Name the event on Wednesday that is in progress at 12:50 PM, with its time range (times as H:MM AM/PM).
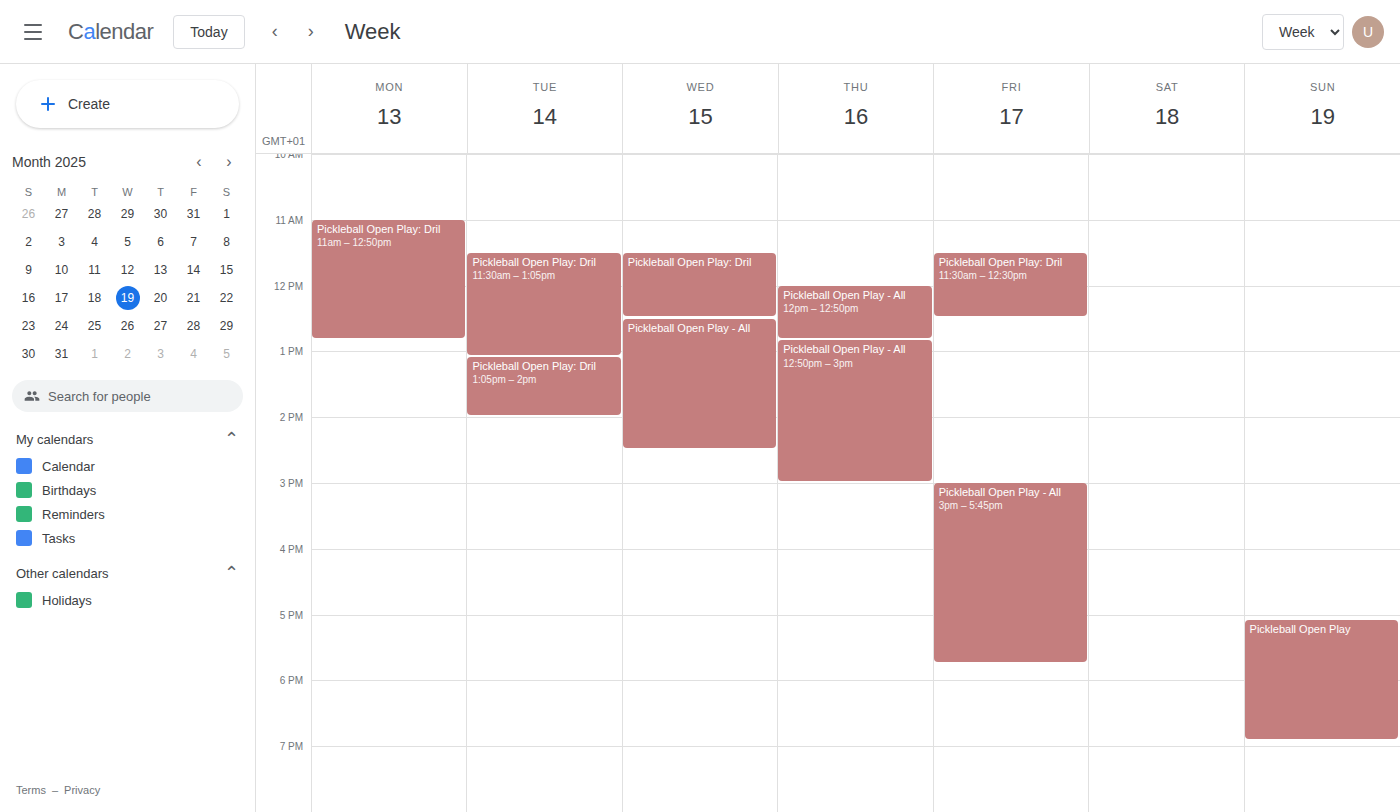
"Pickleball Open Play - All", 12:30 PM to 2:30 PM